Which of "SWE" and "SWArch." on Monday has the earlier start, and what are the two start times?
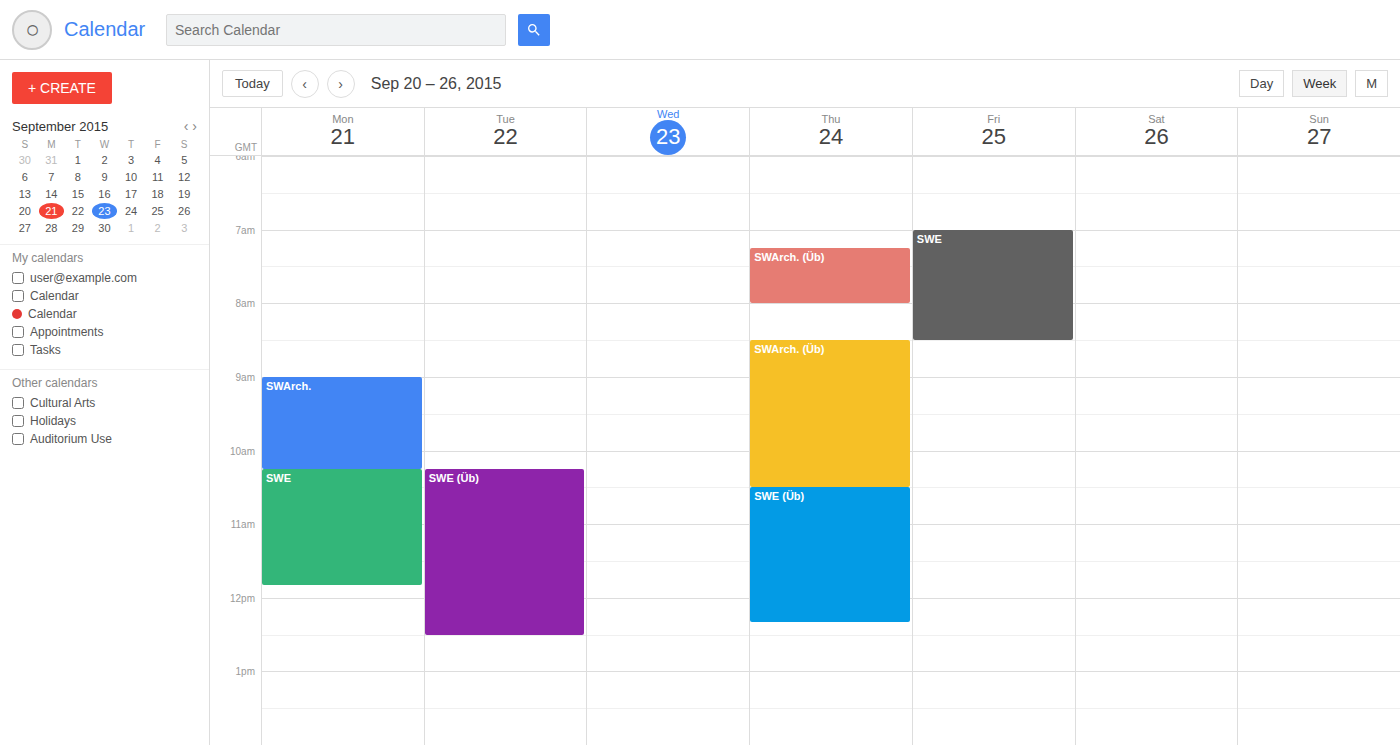
"SWArch." 9:00 AM; "SWE" 10:15 AM.